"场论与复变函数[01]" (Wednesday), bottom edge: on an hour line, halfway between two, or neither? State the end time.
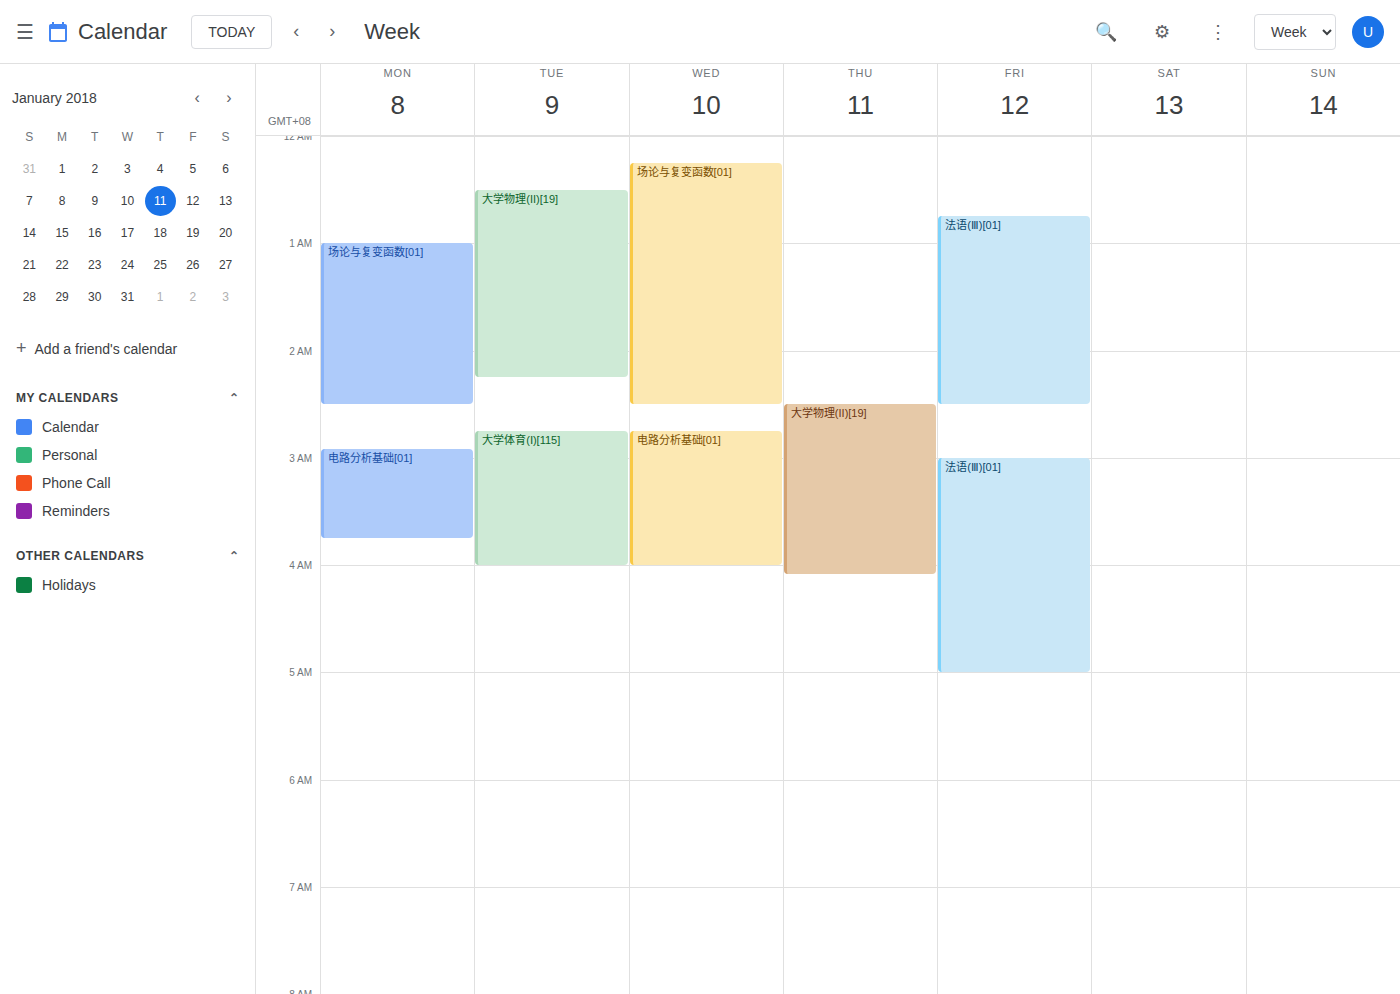
2:30 AM -- halfway between the 2 AM and 3 AM lines.